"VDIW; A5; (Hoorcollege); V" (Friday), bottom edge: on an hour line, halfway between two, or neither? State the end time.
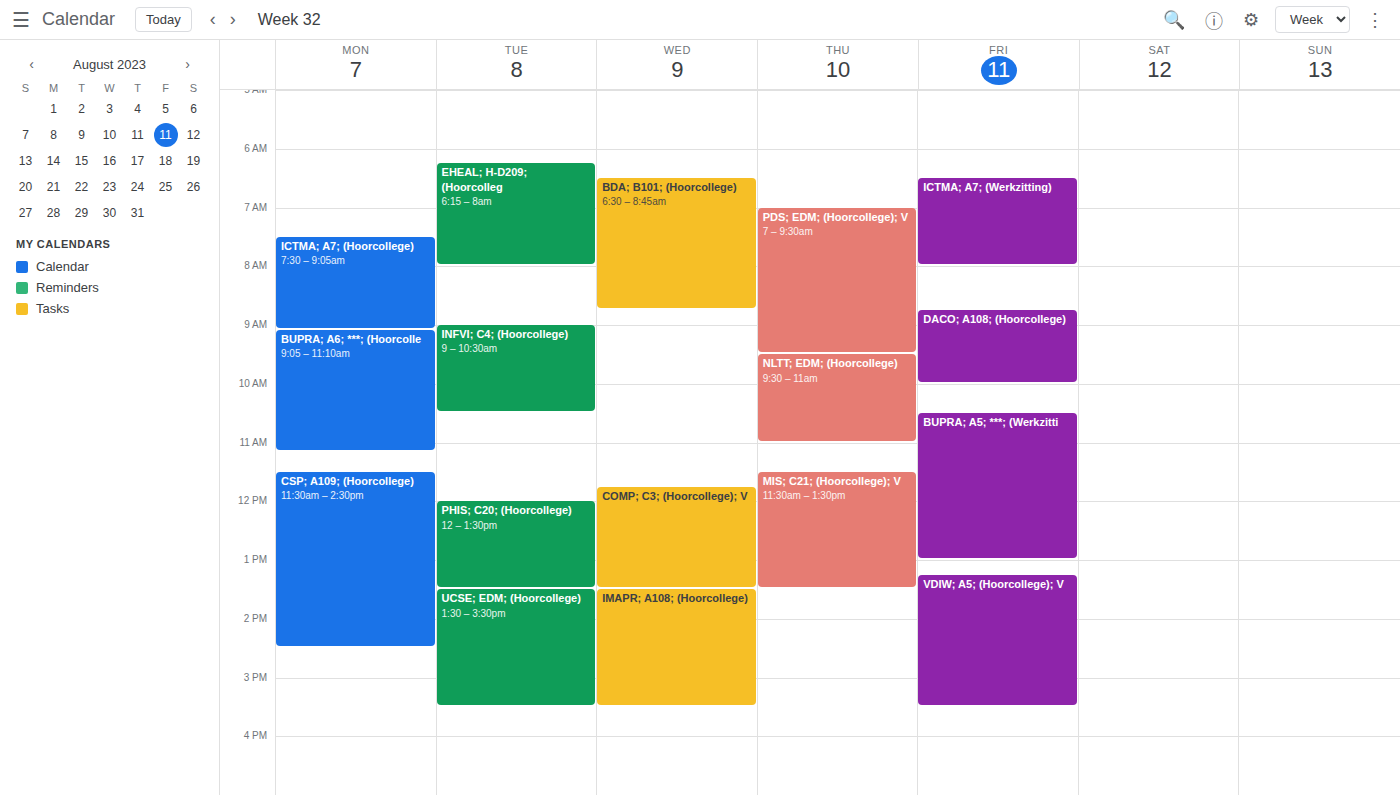
3:30 PM -- halfway between the 3 PM and 4 PM lines.